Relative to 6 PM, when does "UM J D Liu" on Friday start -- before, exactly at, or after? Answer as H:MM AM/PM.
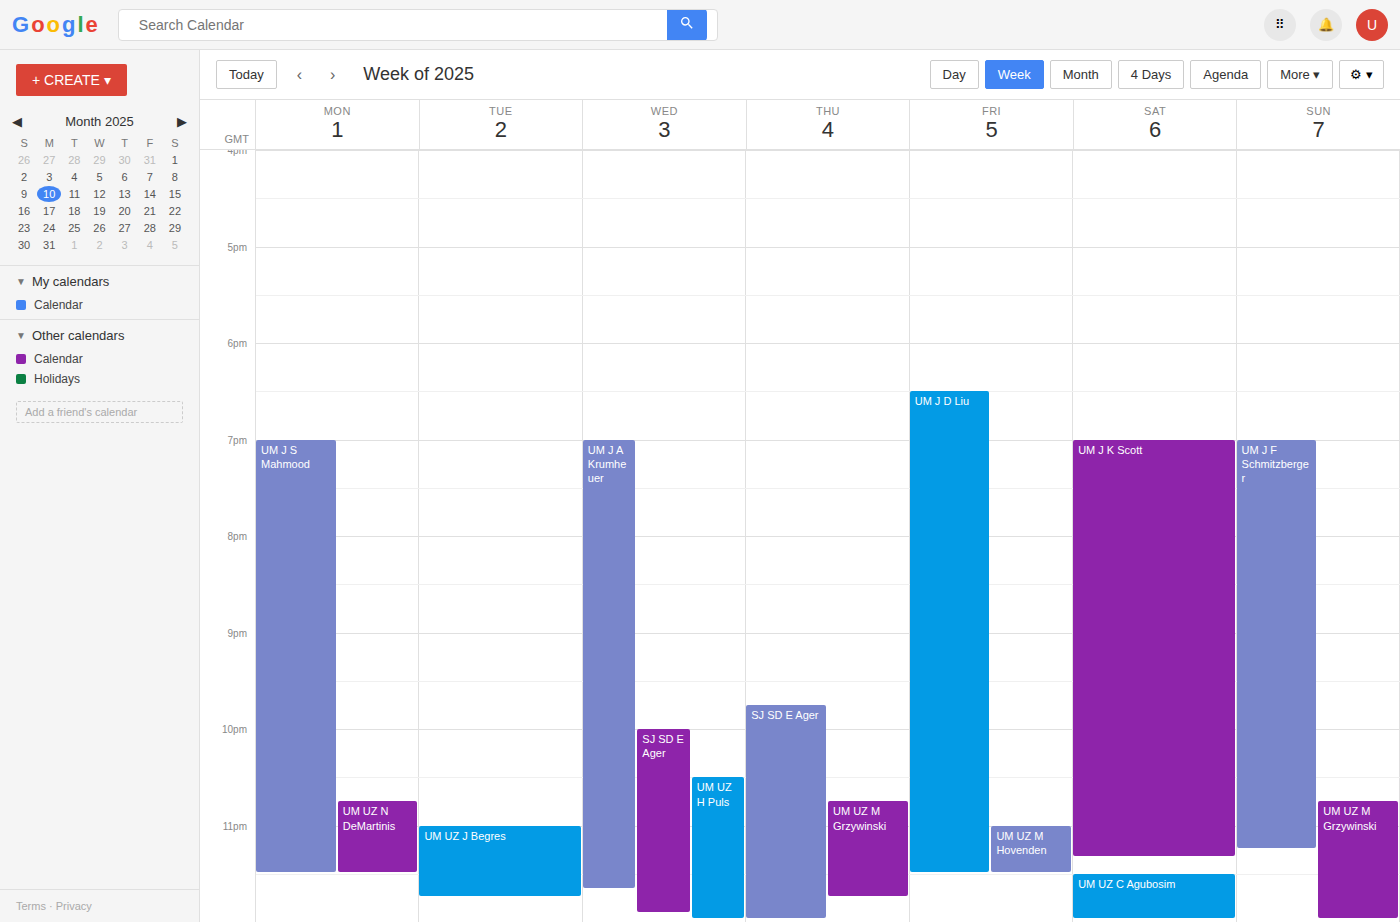
6:30 PM -- after 6 PM, 30 minutes below the 6 PM line.